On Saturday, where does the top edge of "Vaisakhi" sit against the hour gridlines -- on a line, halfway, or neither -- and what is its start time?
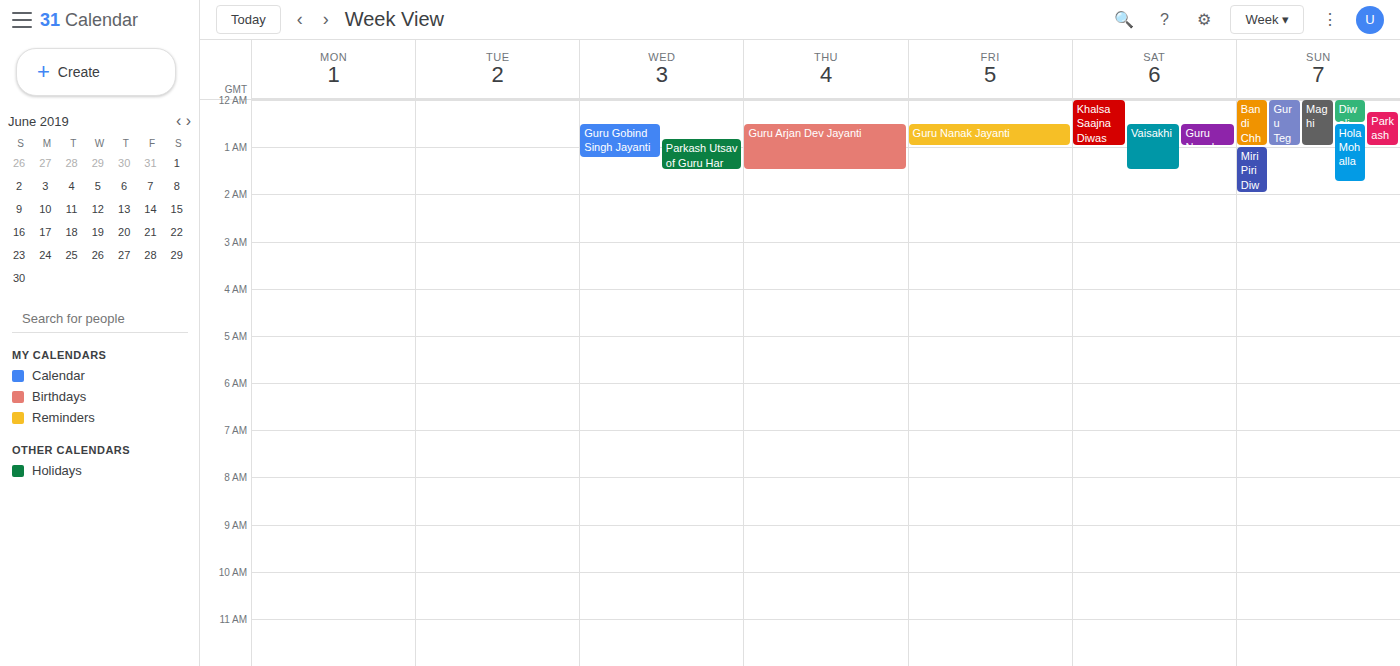
12:30 AM -- halfway between the 12 AM and 1 AM lines.